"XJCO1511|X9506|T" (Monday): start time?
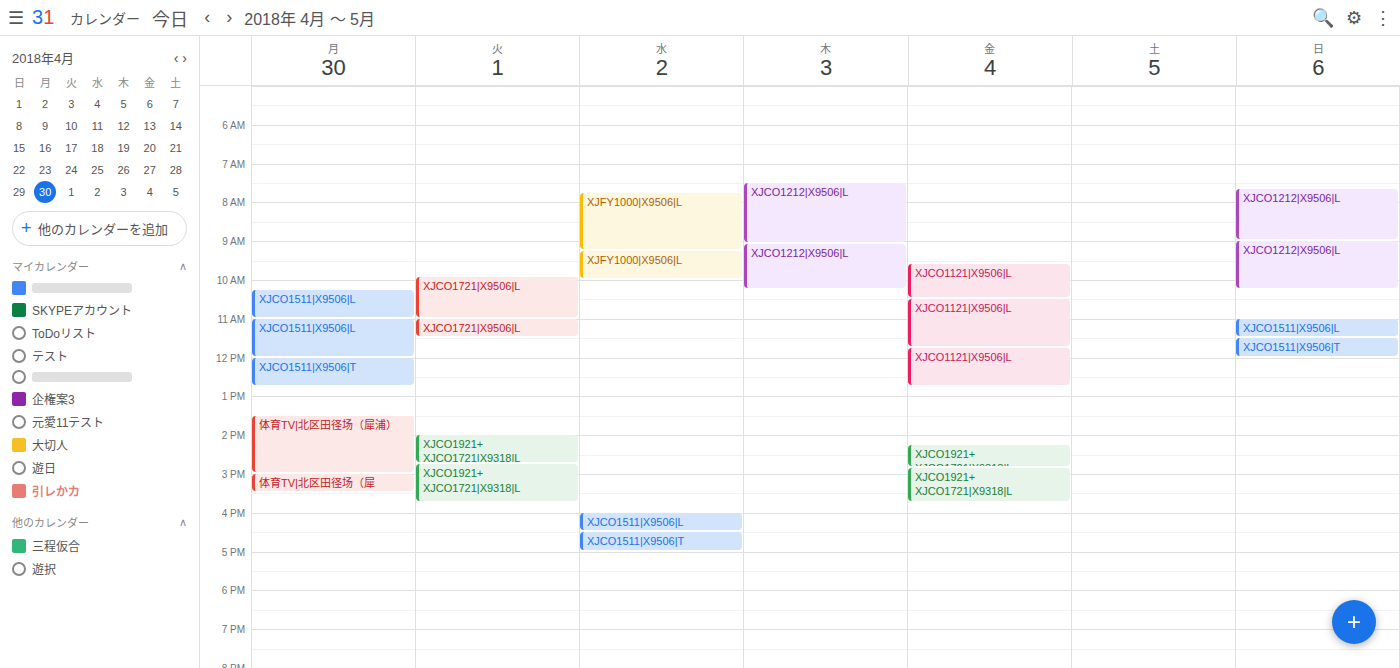
12:00 PM